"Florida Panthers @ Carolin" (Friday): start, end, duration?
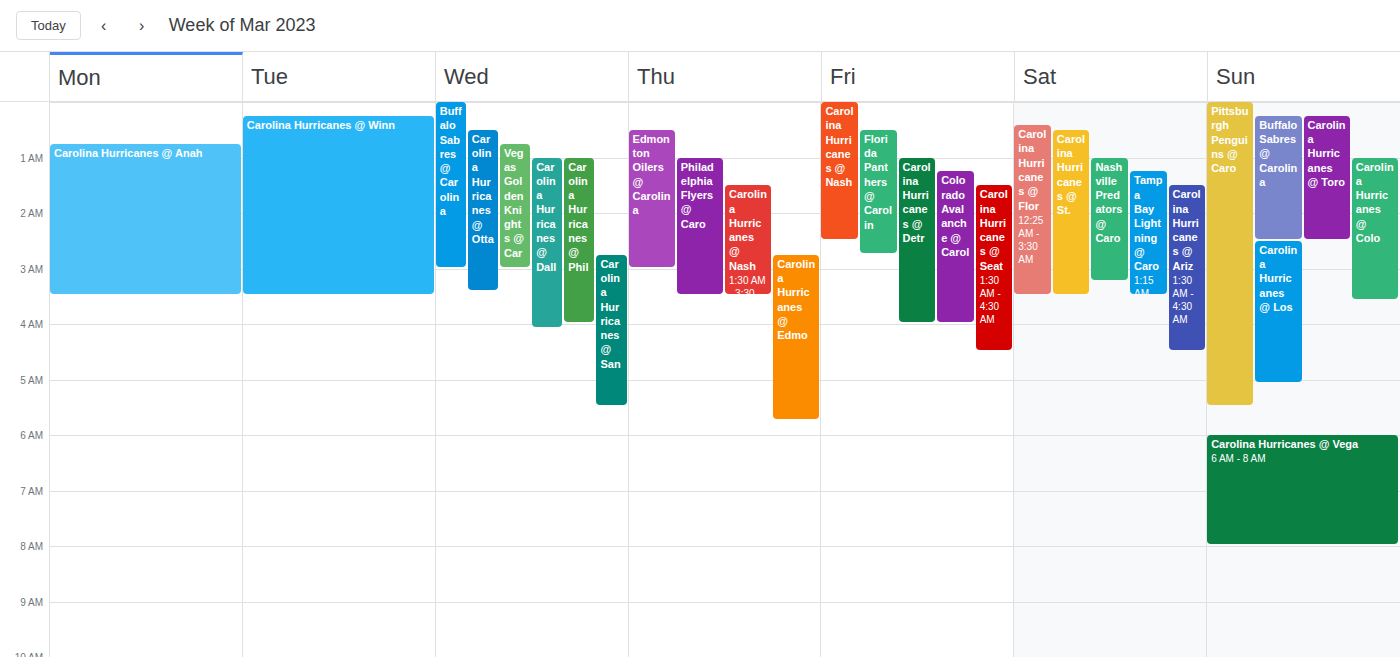
12:30 AM to 2:45 AM, 2 hours 15 minutes